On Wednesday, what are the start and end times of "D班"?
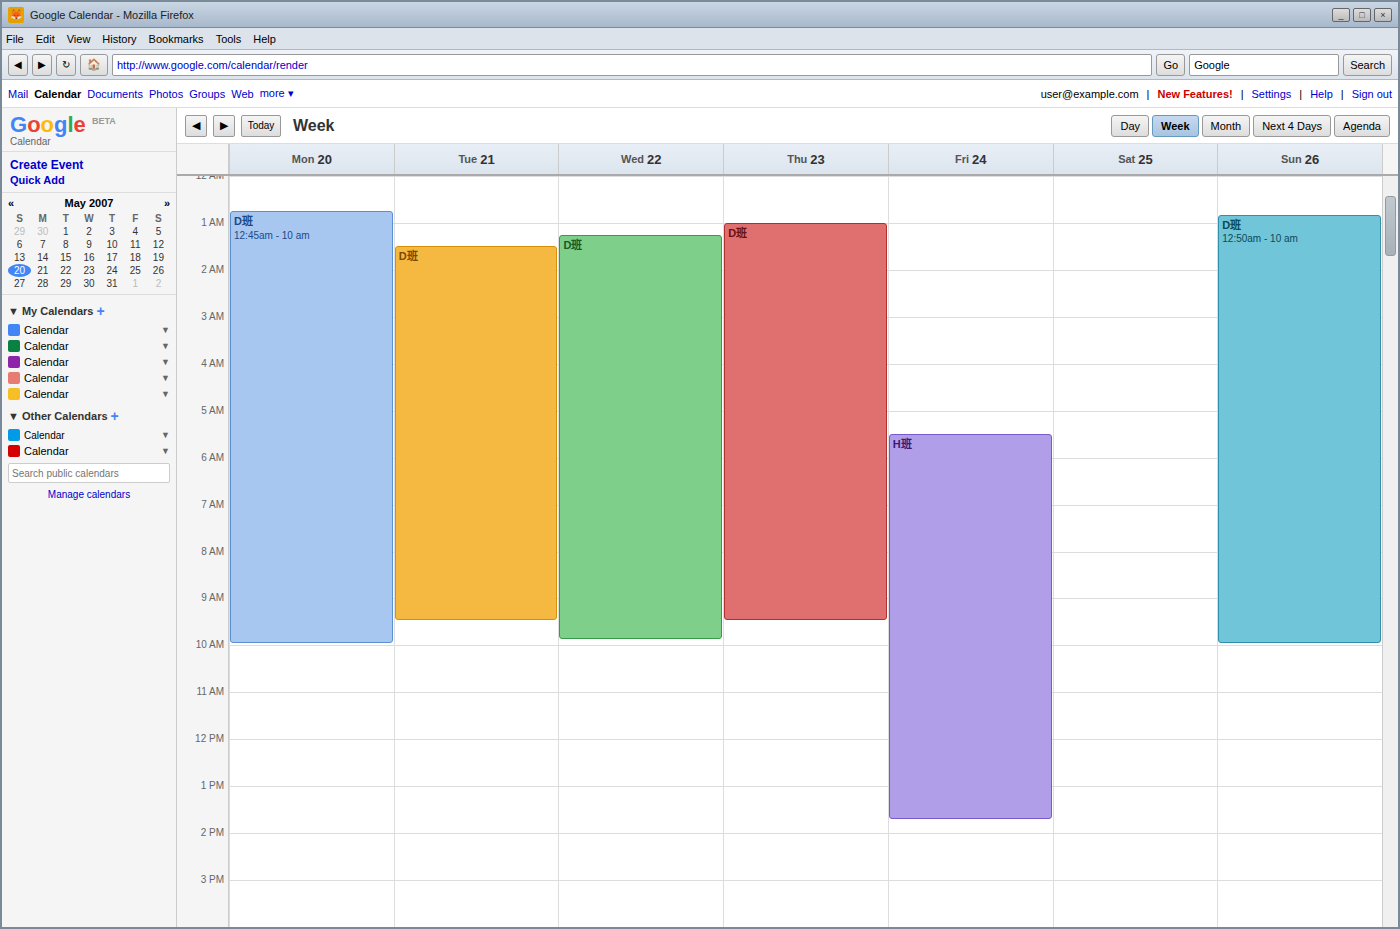
1:15 AM to 9:55 AM